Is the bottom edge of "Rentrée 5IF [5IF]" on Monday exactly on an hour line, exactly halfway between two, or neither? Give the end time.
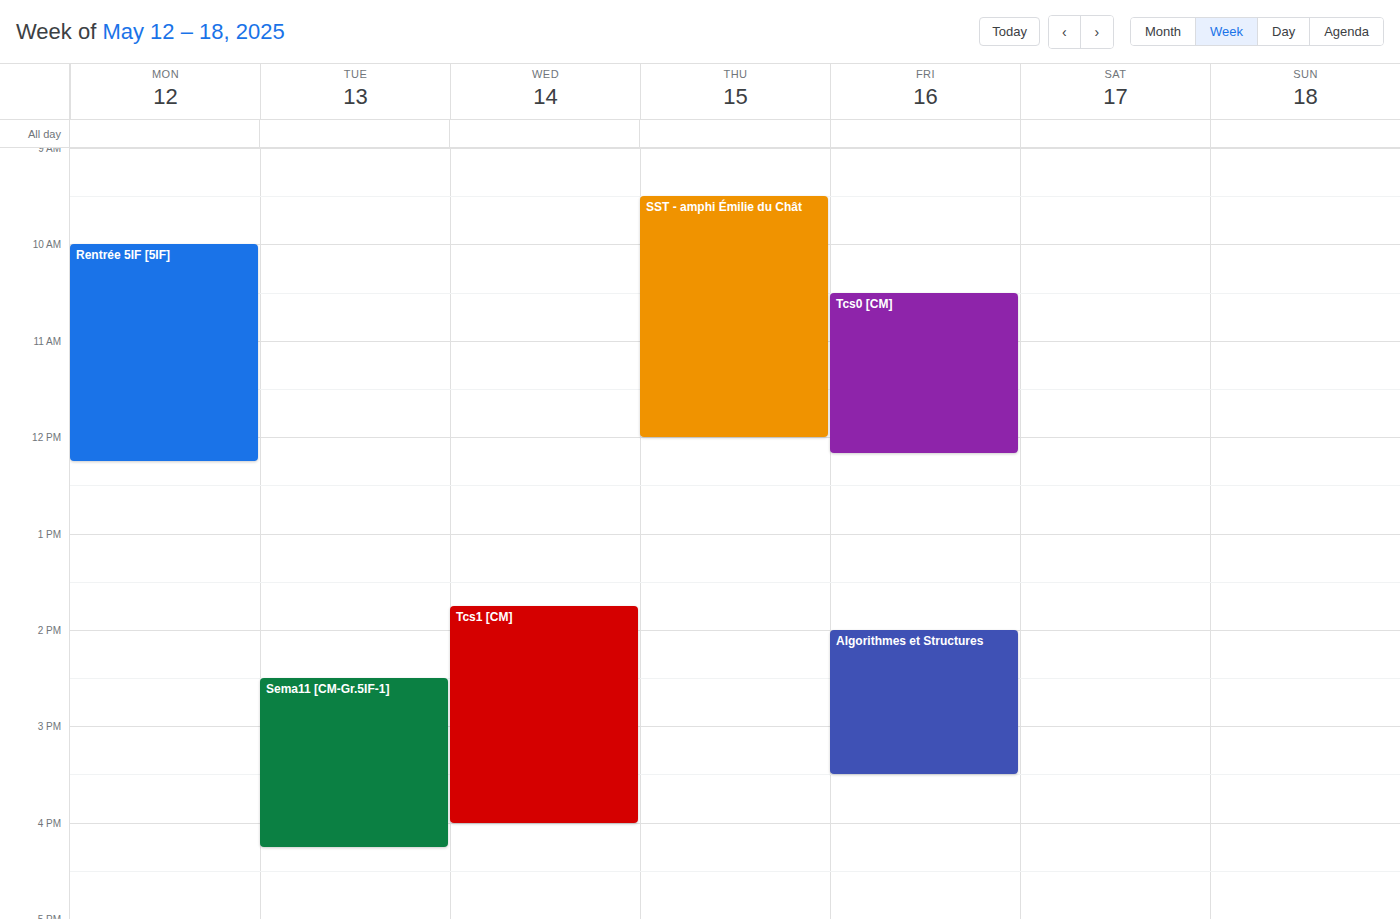
12:15 -- neither: a quarter of the way from the 12:00 line to the 13:00 line.